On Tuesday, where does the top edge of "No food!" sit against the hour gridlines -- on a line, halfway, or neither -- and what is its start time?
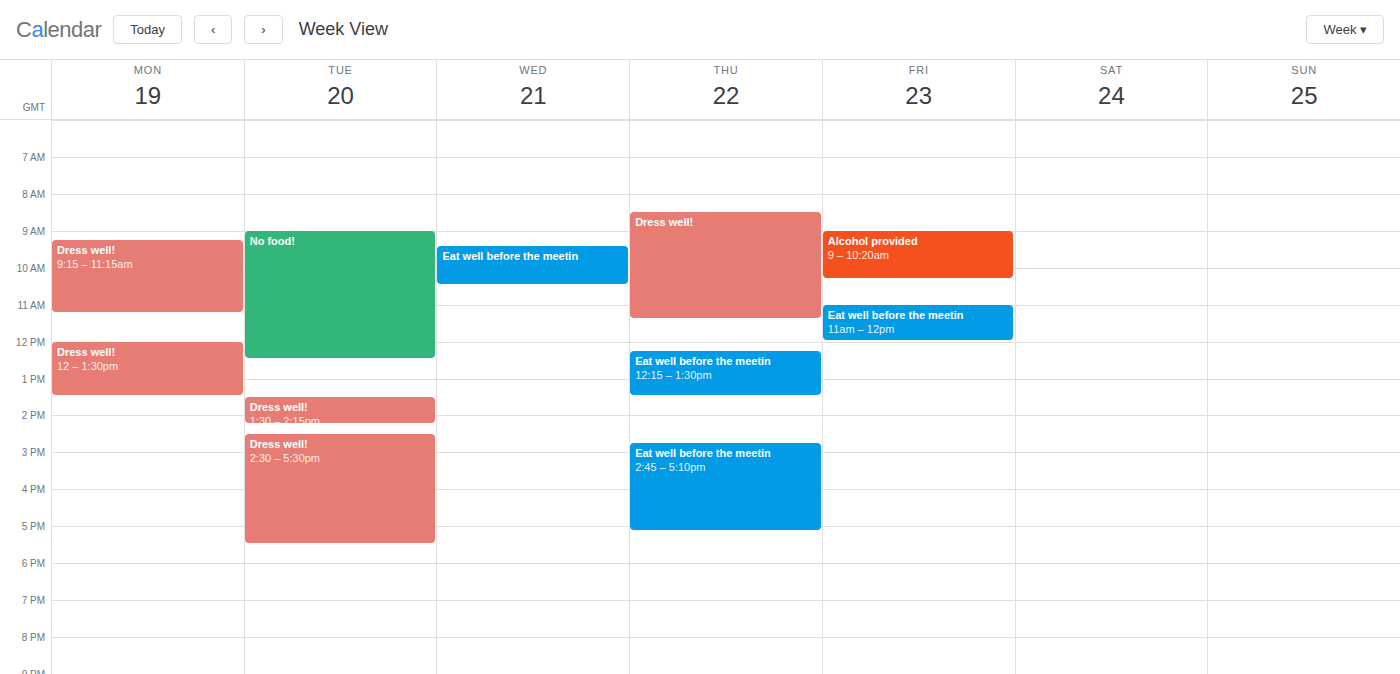
9:00 AM -- exactly on the 9 AM line.